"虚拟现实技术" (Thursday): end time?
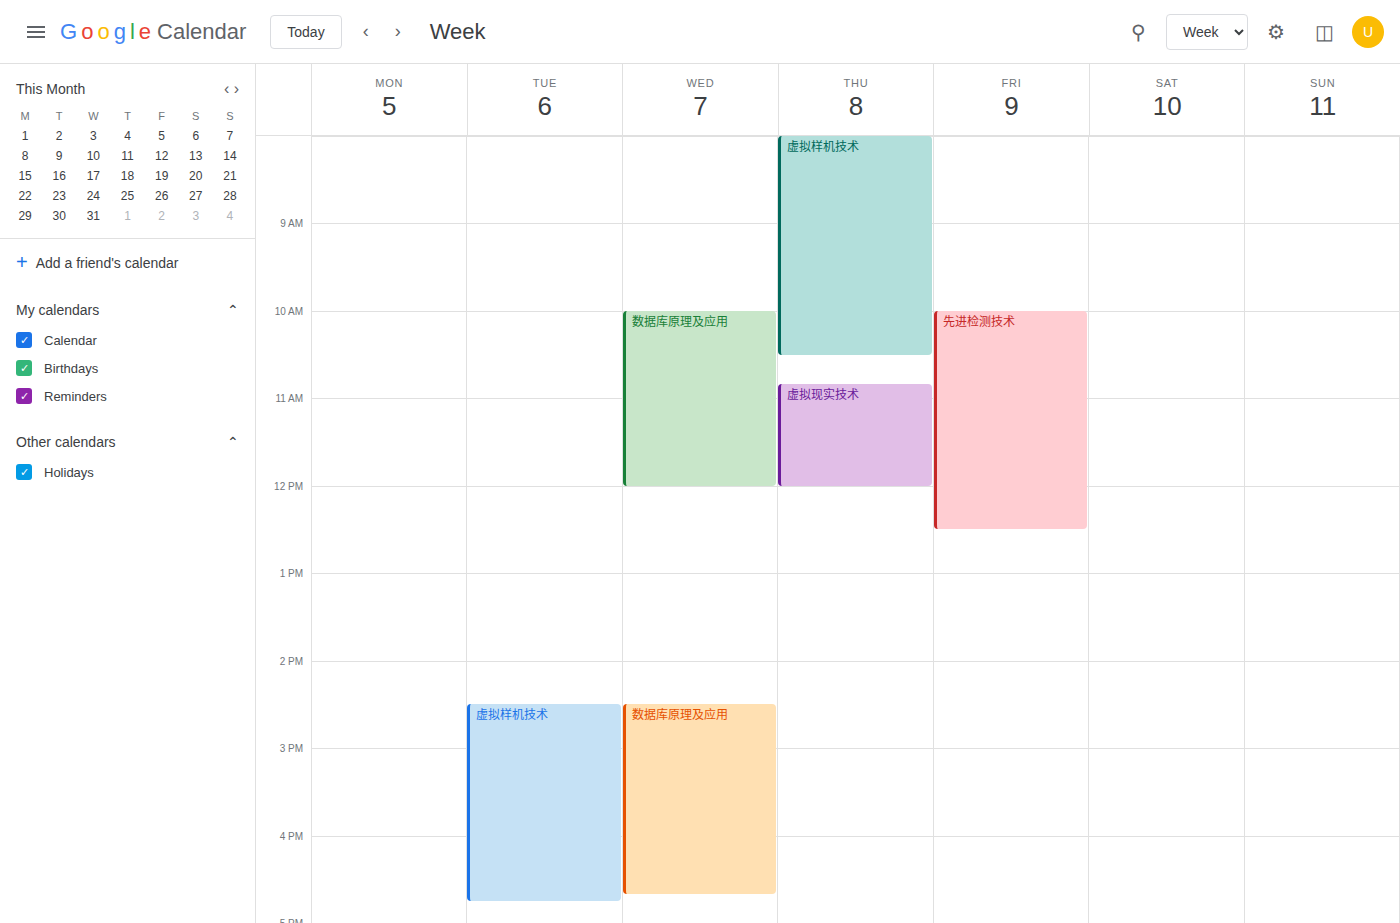
12:00 PM